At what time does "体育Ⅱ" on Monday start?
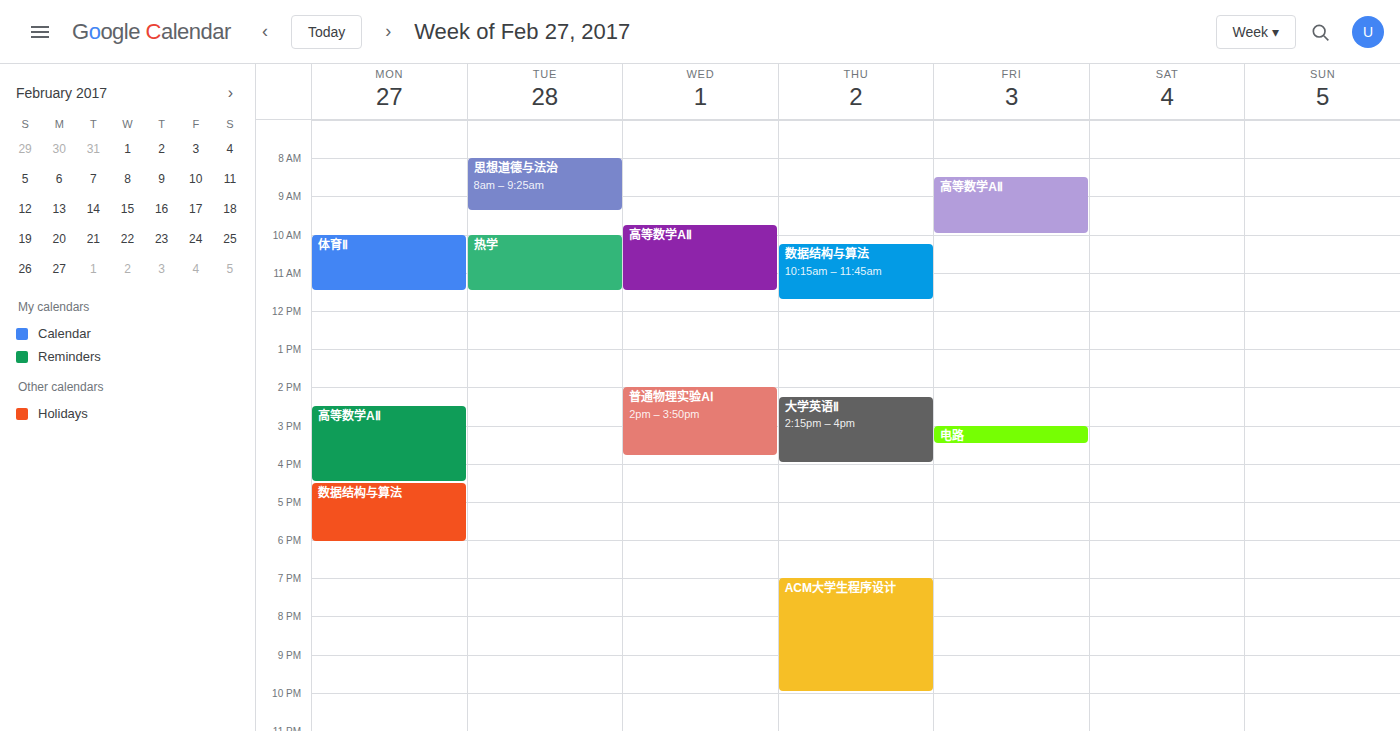
10:00 AM